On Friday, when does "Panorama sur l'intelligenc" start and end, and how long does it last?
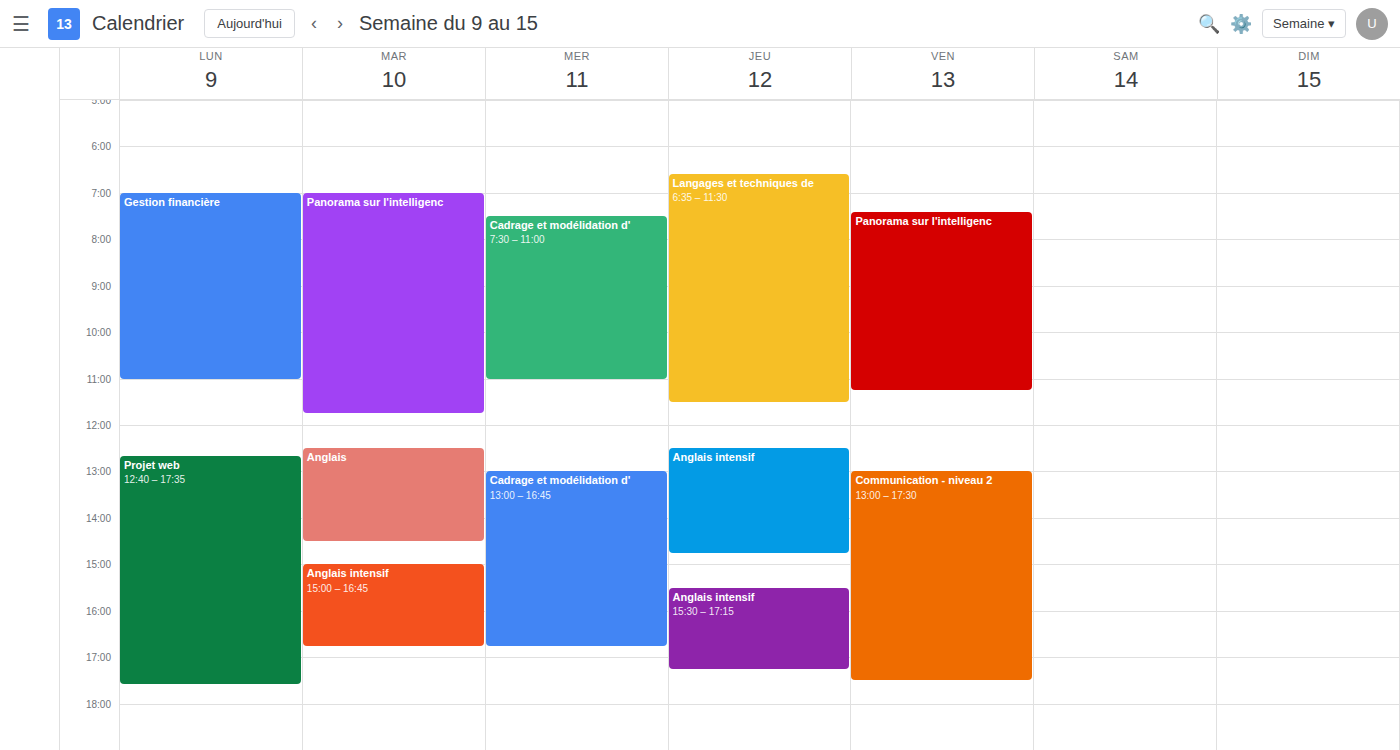
7:25 AM to 11:15 AM, 3 hours 50 minutes